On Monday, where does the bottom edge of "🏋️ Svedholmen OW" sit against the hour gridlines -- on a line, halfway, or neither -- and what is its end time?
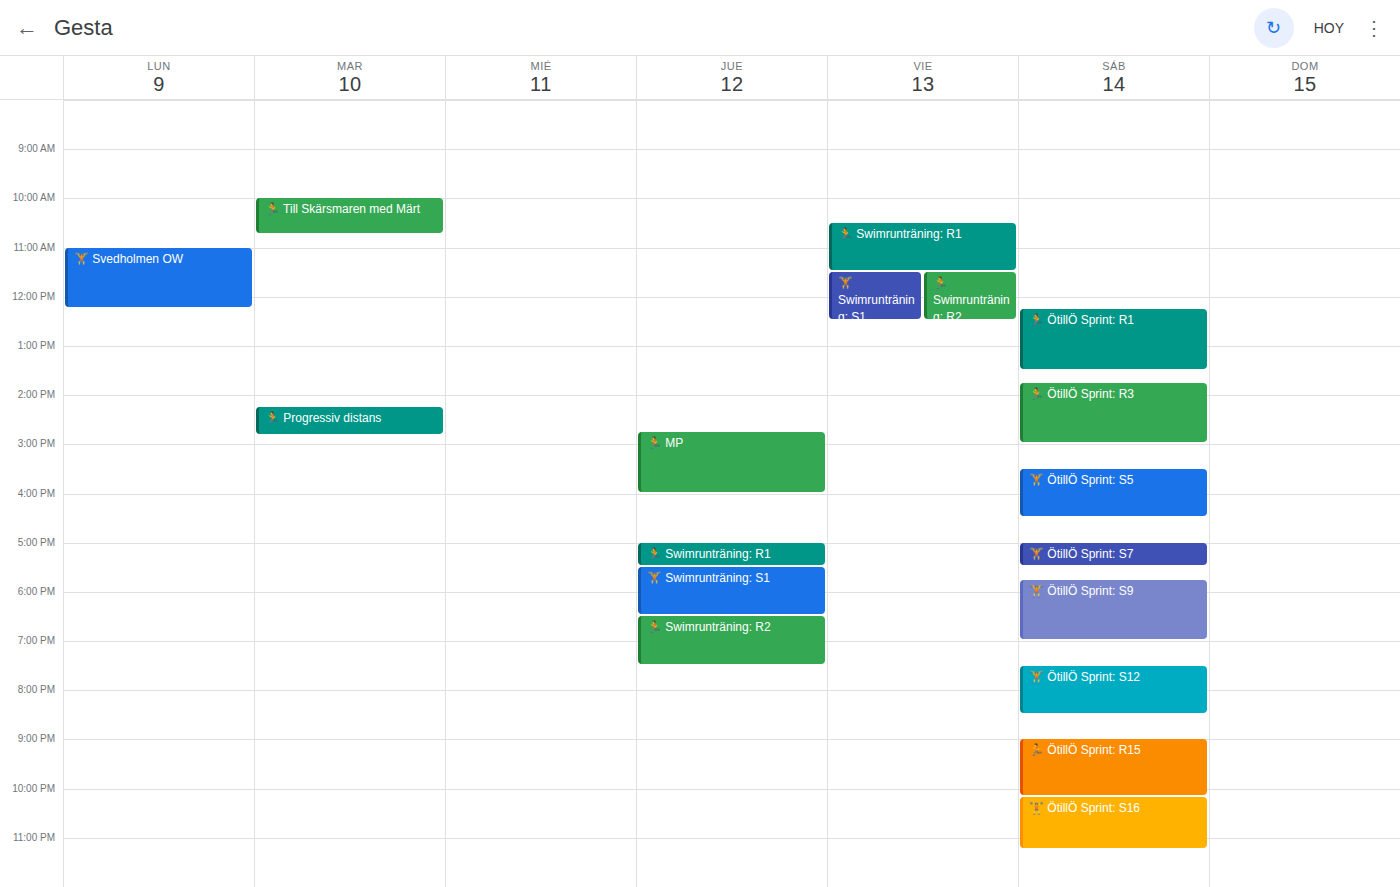
12:15 PM -- neither: a quarter of the way from the 12 PM line to the 1 PM line.